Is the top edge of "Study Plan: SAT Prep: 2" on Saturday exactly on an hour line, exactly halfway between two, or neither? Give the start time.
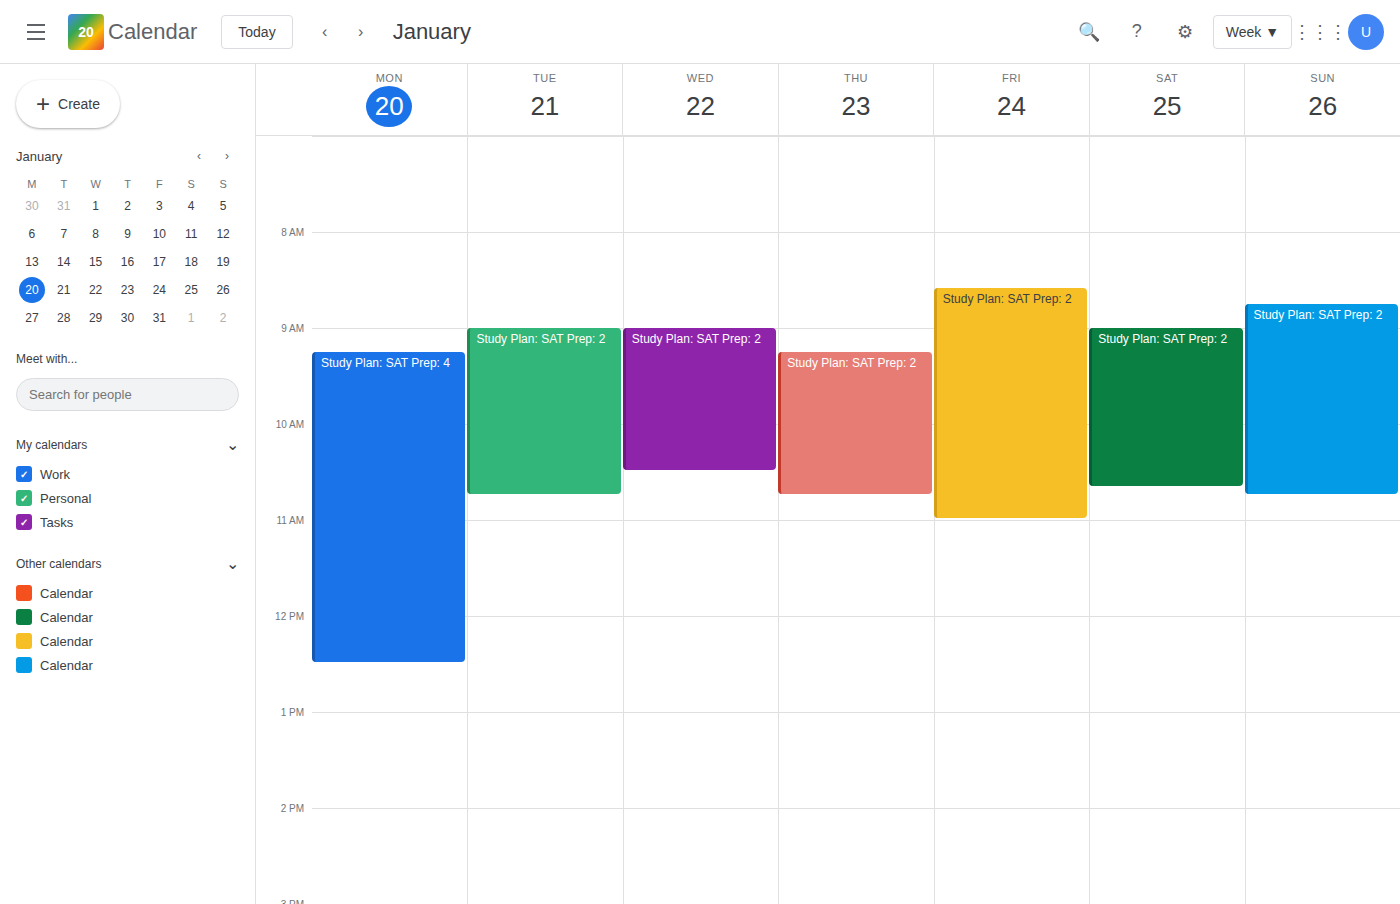
9:00 AM -- exactly on the 9 AM line.